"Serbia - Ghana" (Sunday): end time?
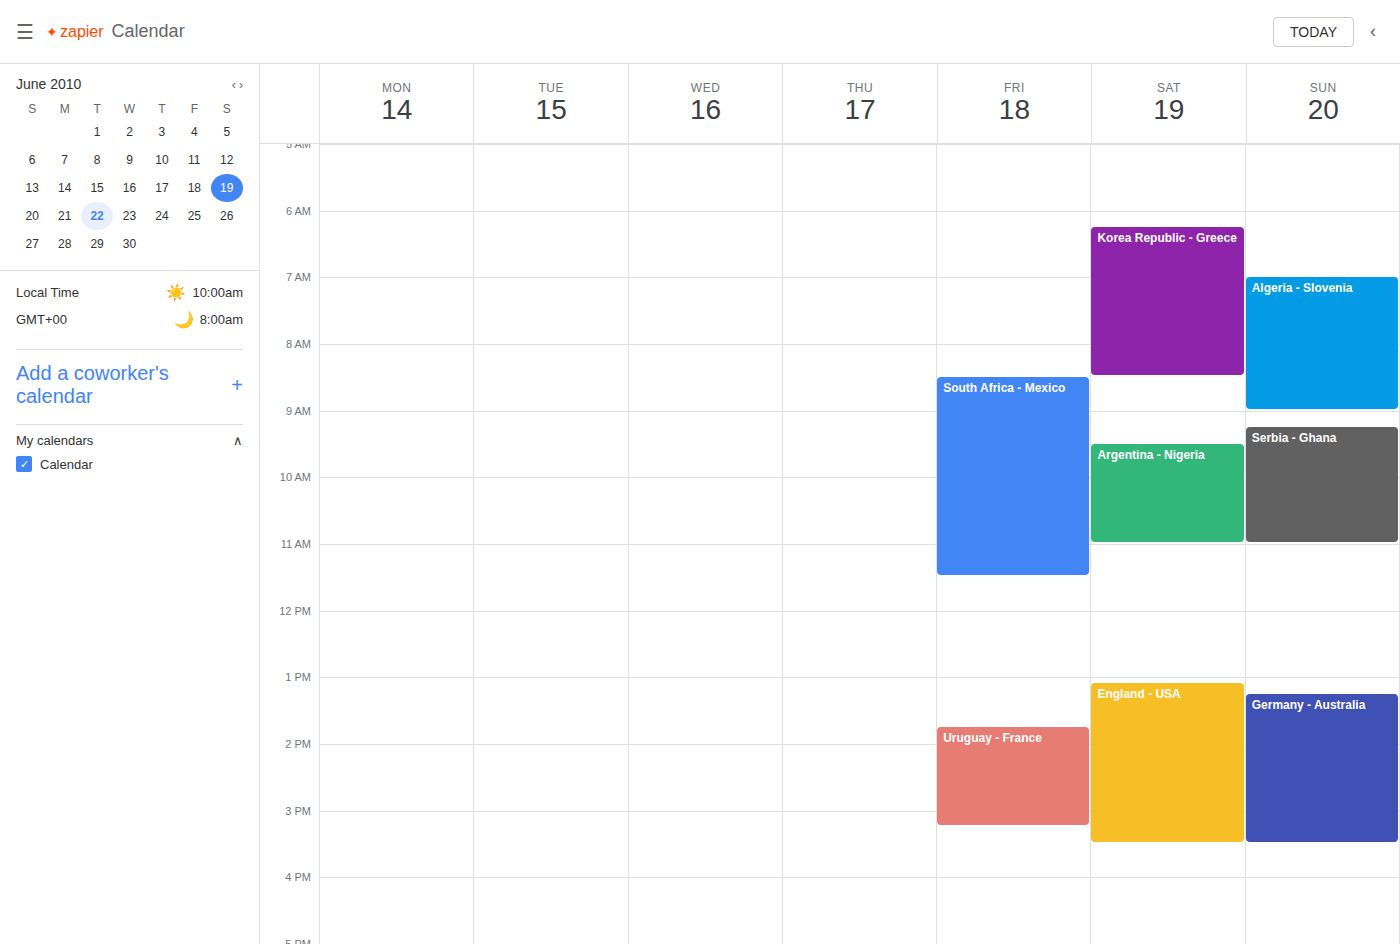
11:00 AM